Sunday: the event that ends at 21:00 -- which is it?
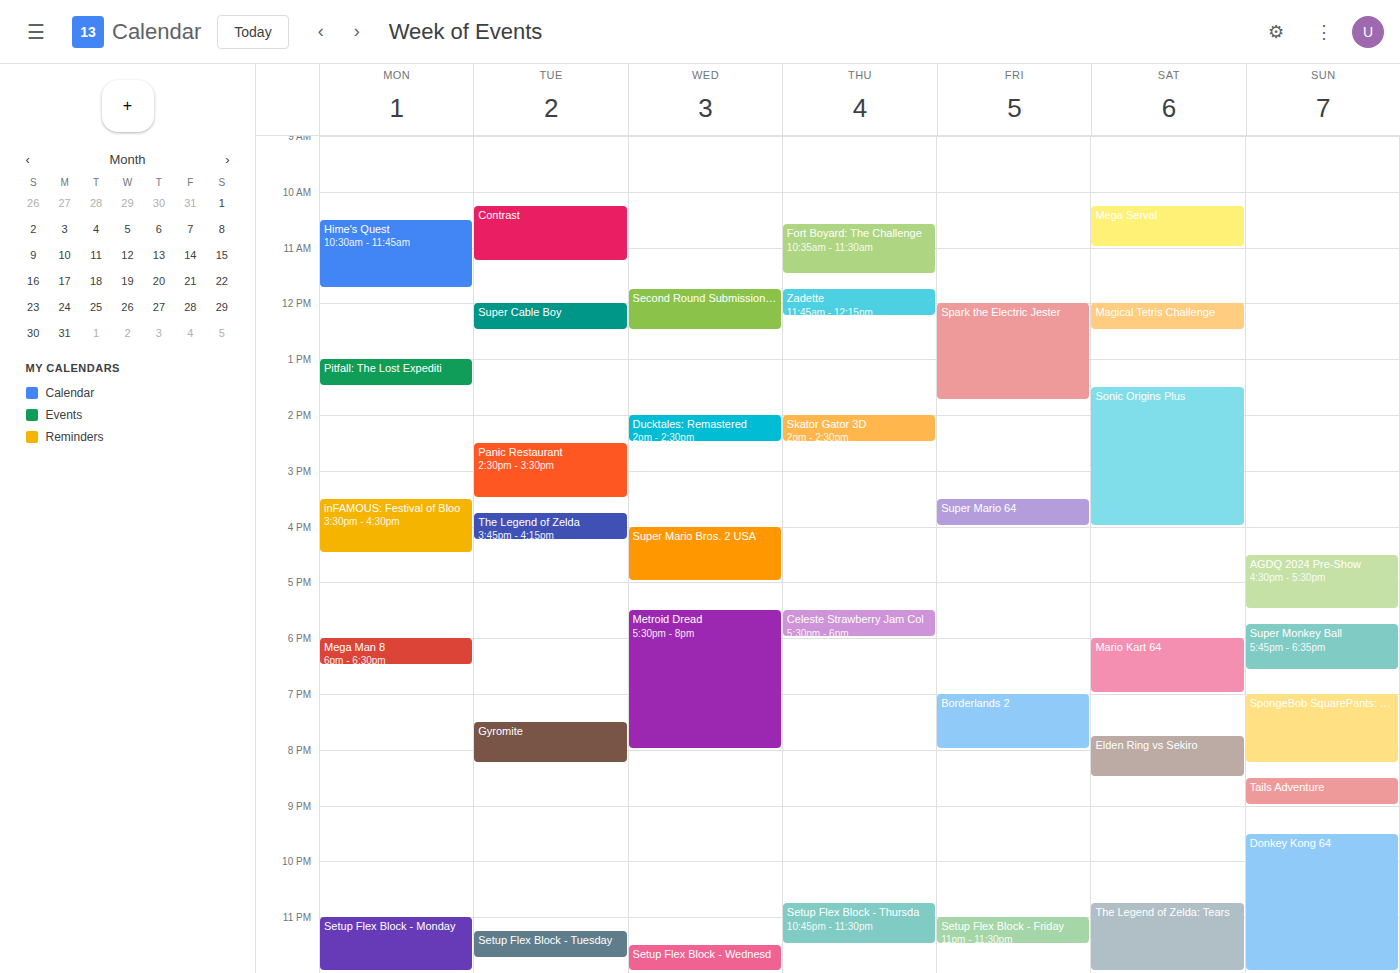
"Tails Adventure"